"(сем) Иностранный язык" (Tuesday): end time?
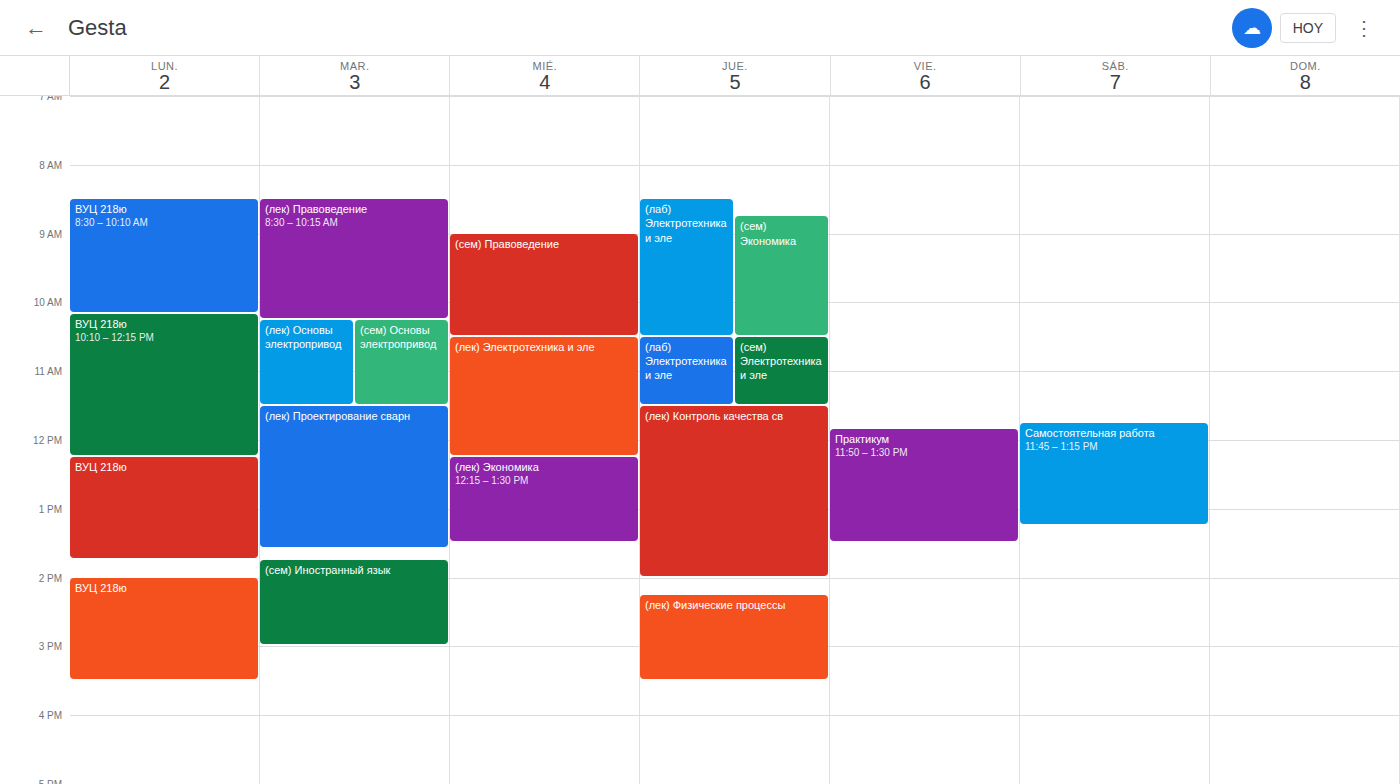
3:00 PM